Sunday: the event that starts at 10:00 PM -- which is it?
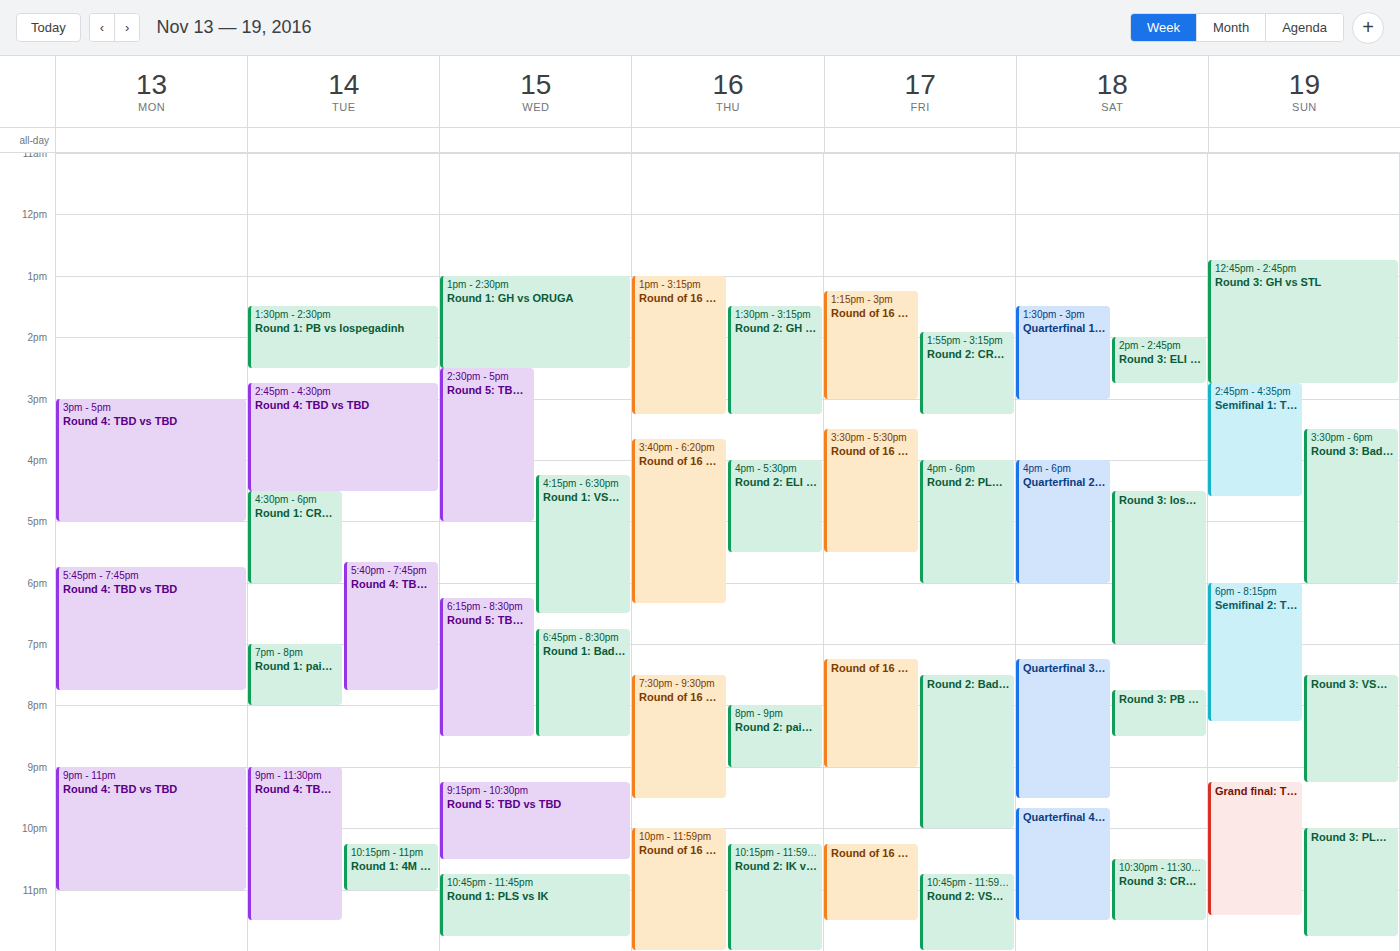
"Round 3: PLS vs ORUGA"